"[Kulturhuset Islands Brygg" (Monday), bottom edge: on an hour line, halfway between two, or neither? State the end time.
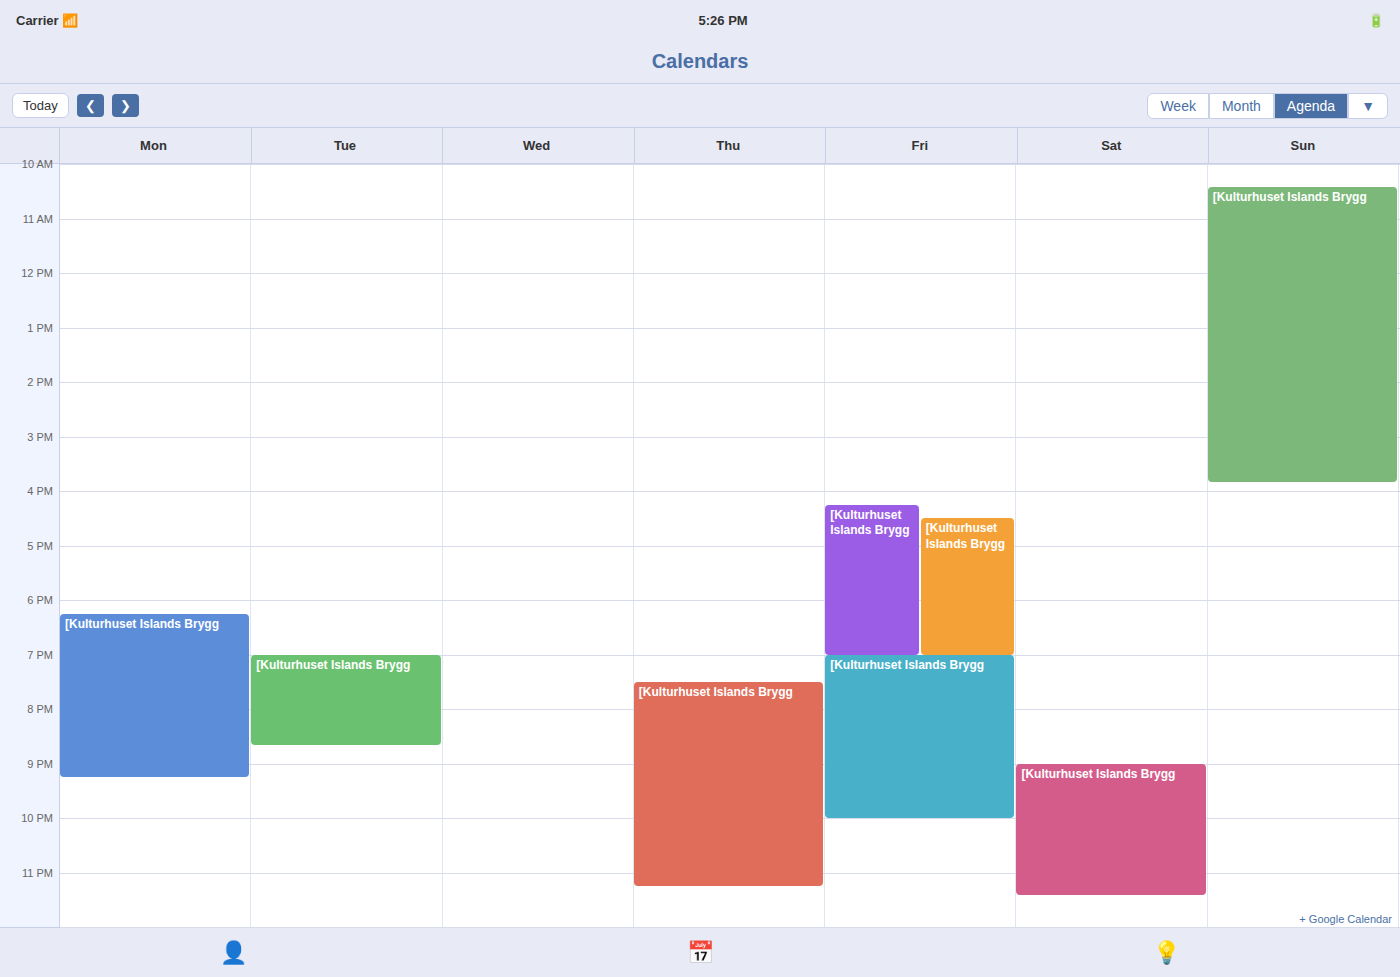
9:15 PM -- neither: a quarter of the way from the 9 PM line to the 10 PM line.